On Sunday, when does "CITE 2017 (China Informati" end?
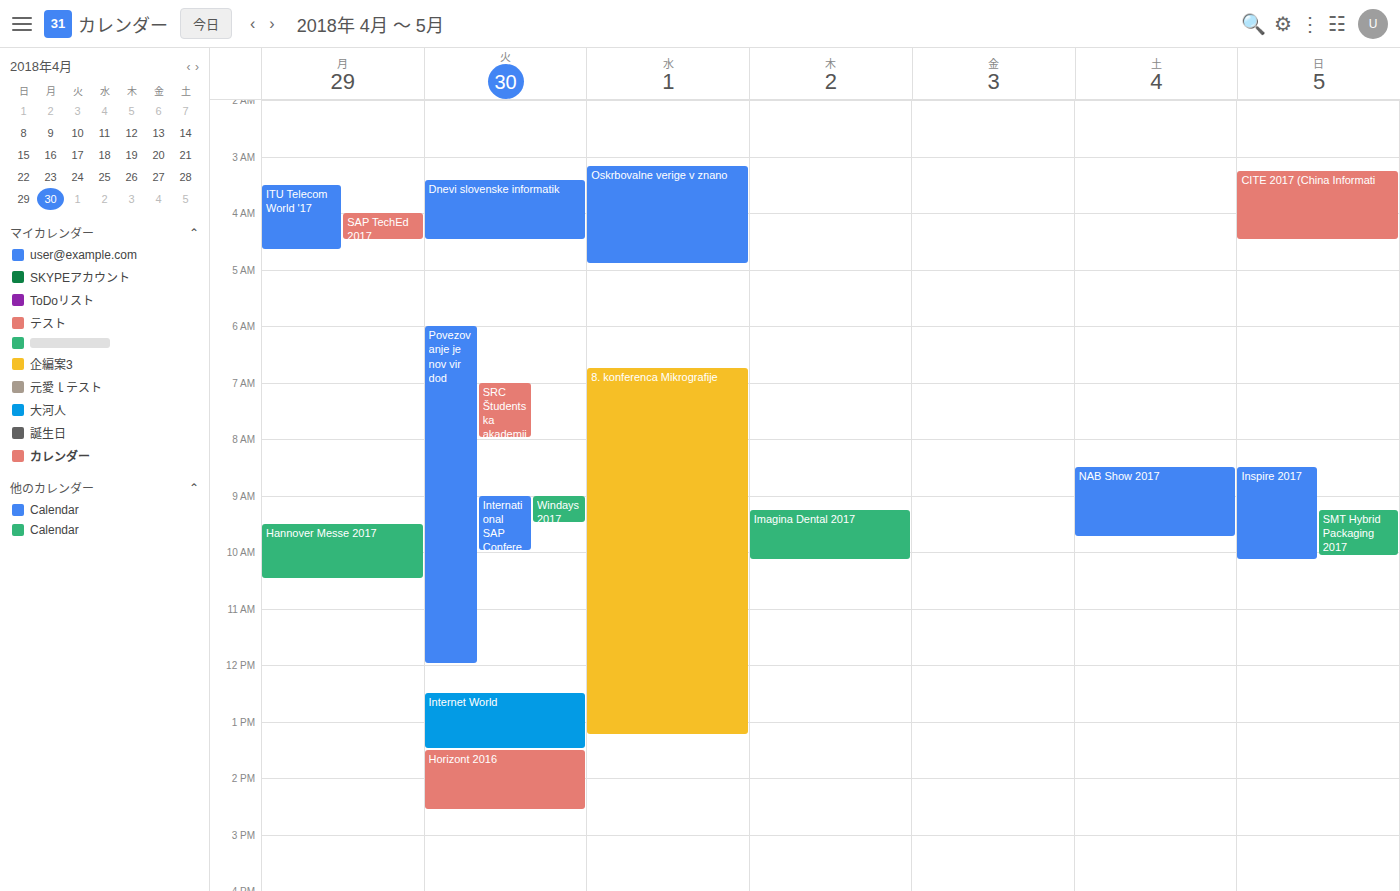
4:30 AM